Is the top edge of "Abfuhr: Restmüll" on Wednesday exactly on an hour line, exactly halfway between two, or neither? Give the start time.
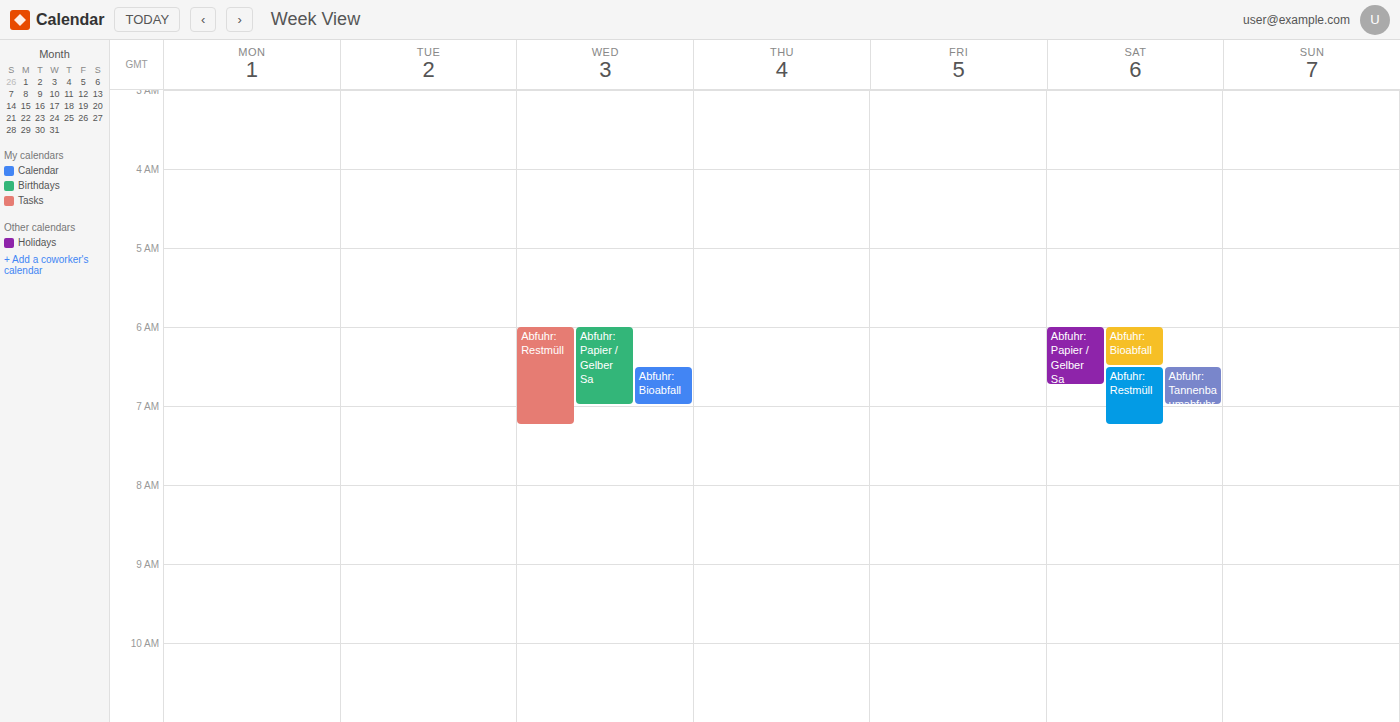
6:00 AM -- exactly on the 6 AM line.